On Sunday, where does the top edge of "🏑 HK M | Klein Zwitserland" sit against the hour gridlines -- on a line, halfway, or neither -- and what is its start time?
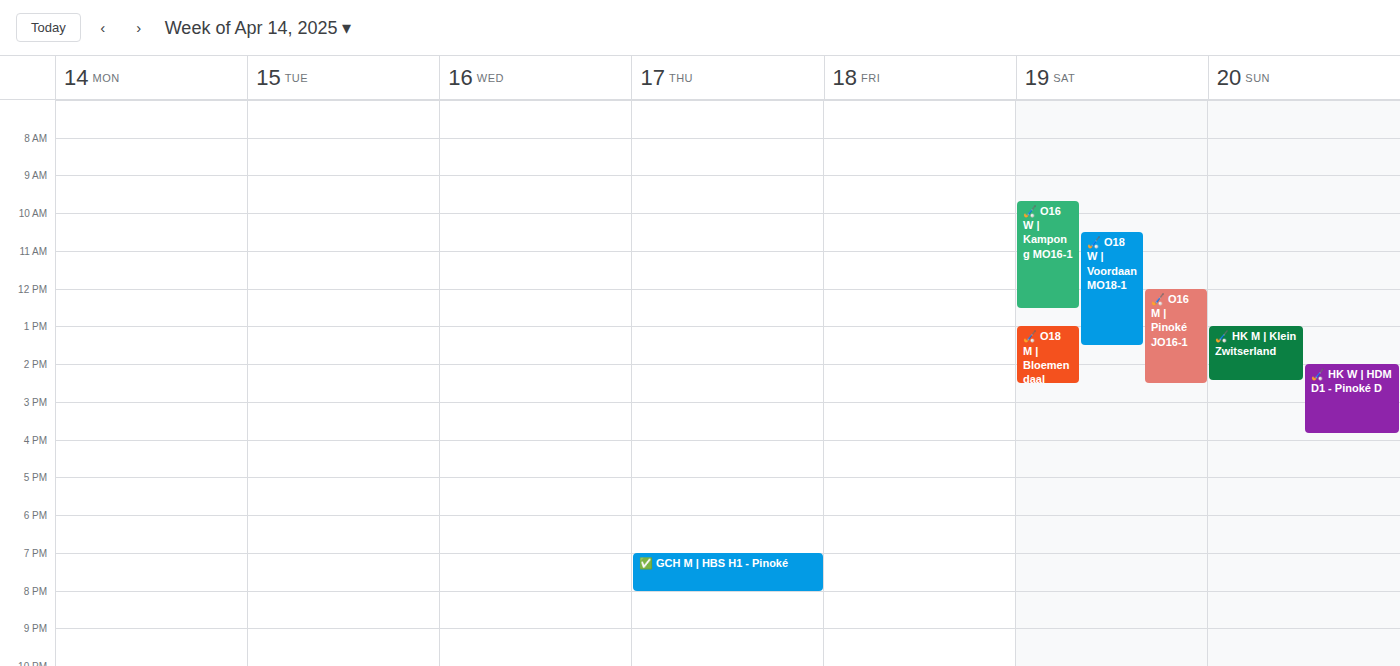
1:00 PM -- exactly on the 1 PM line.